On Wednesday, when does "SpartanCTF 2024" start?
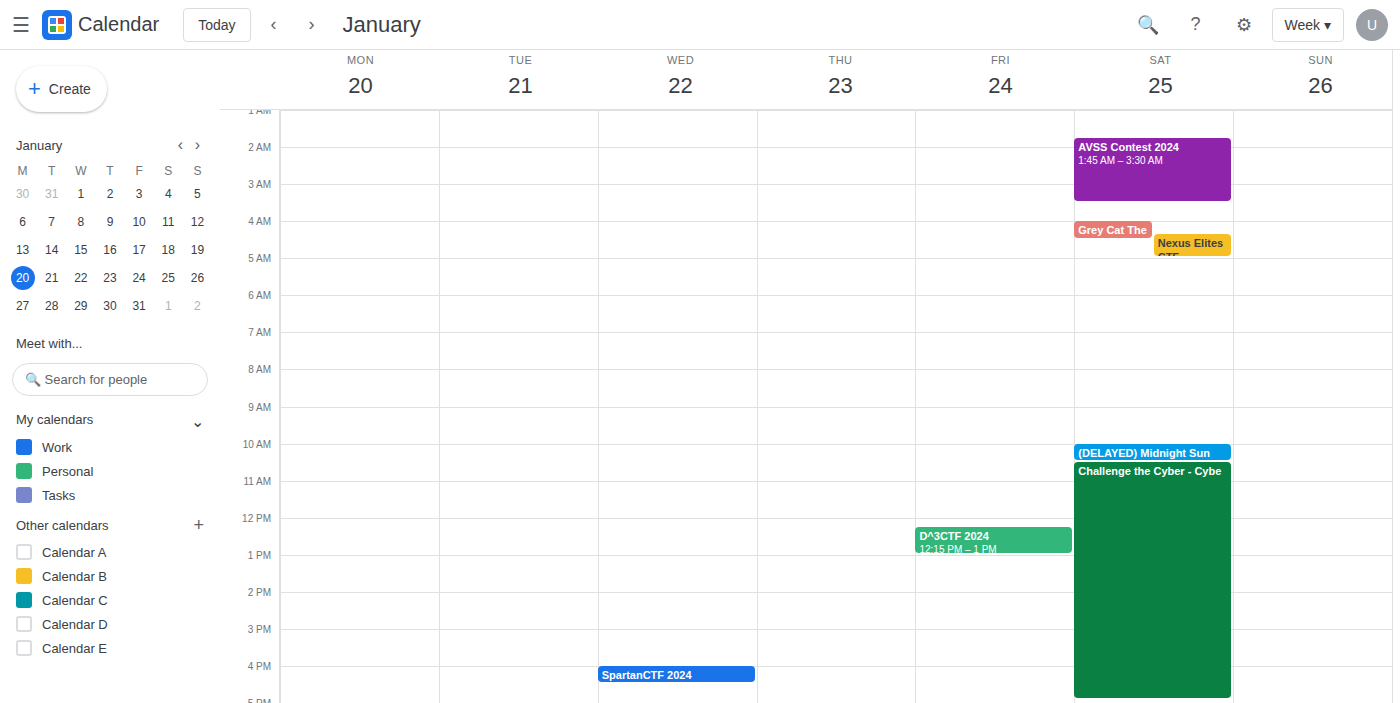
16:00